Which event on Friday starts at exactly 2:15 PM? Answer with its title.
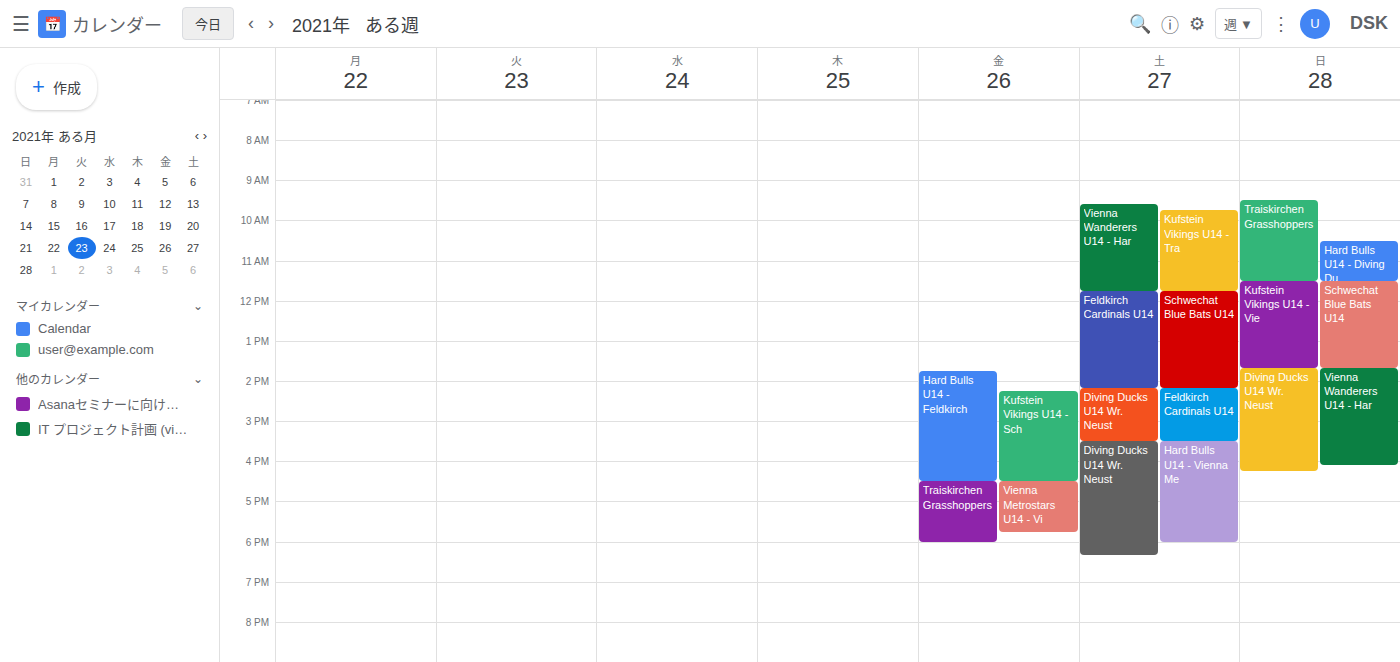
"Kufstein Vikings U14 - Sch"